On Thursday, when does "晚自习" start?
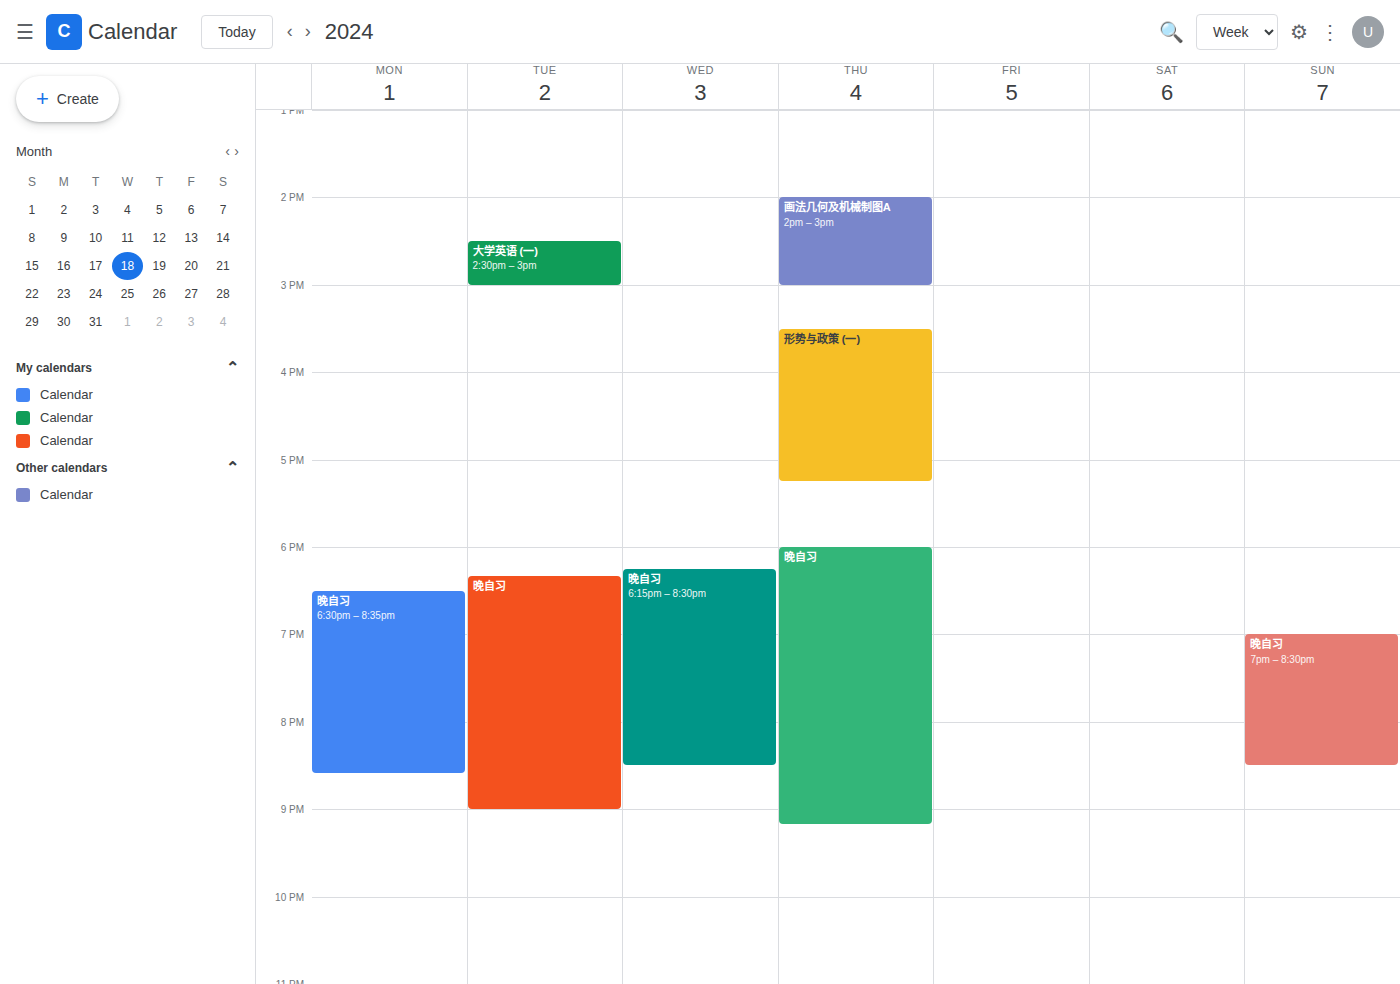
6:00 PM